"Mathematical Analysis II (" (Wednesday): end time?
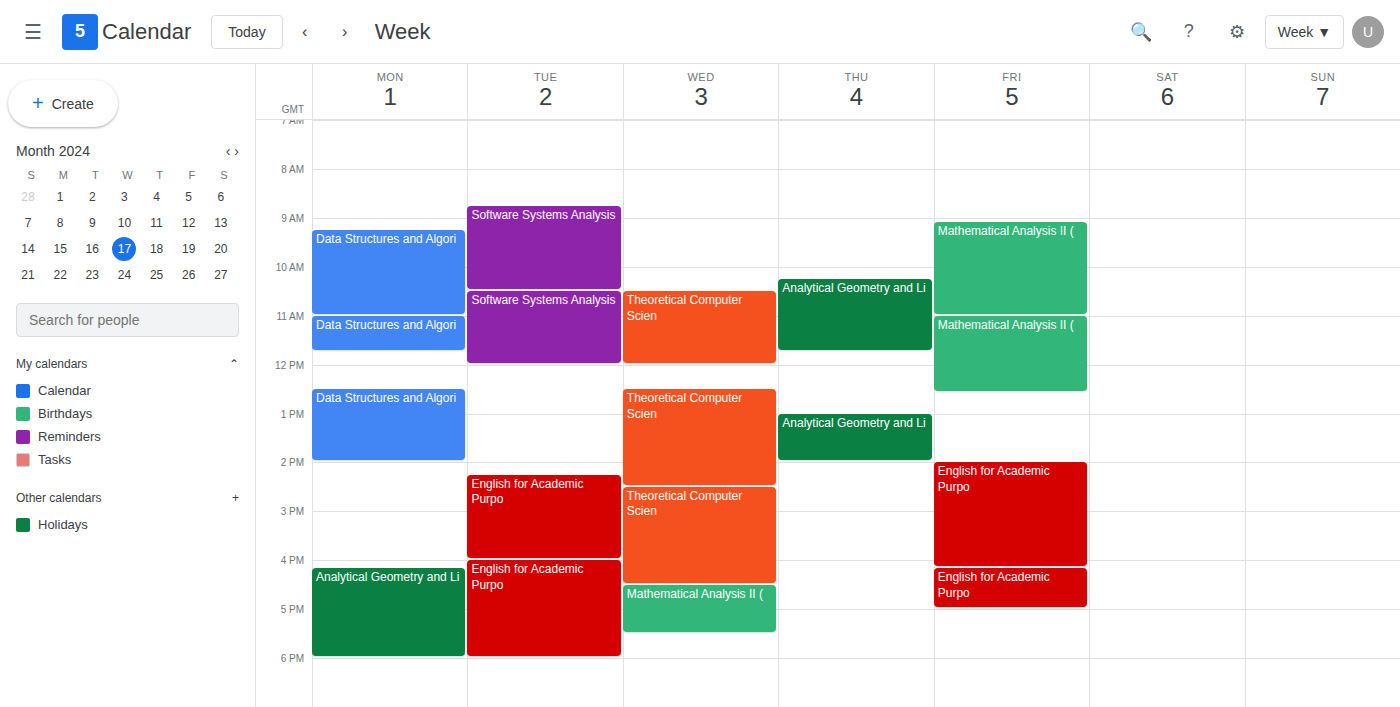
5:30 PM